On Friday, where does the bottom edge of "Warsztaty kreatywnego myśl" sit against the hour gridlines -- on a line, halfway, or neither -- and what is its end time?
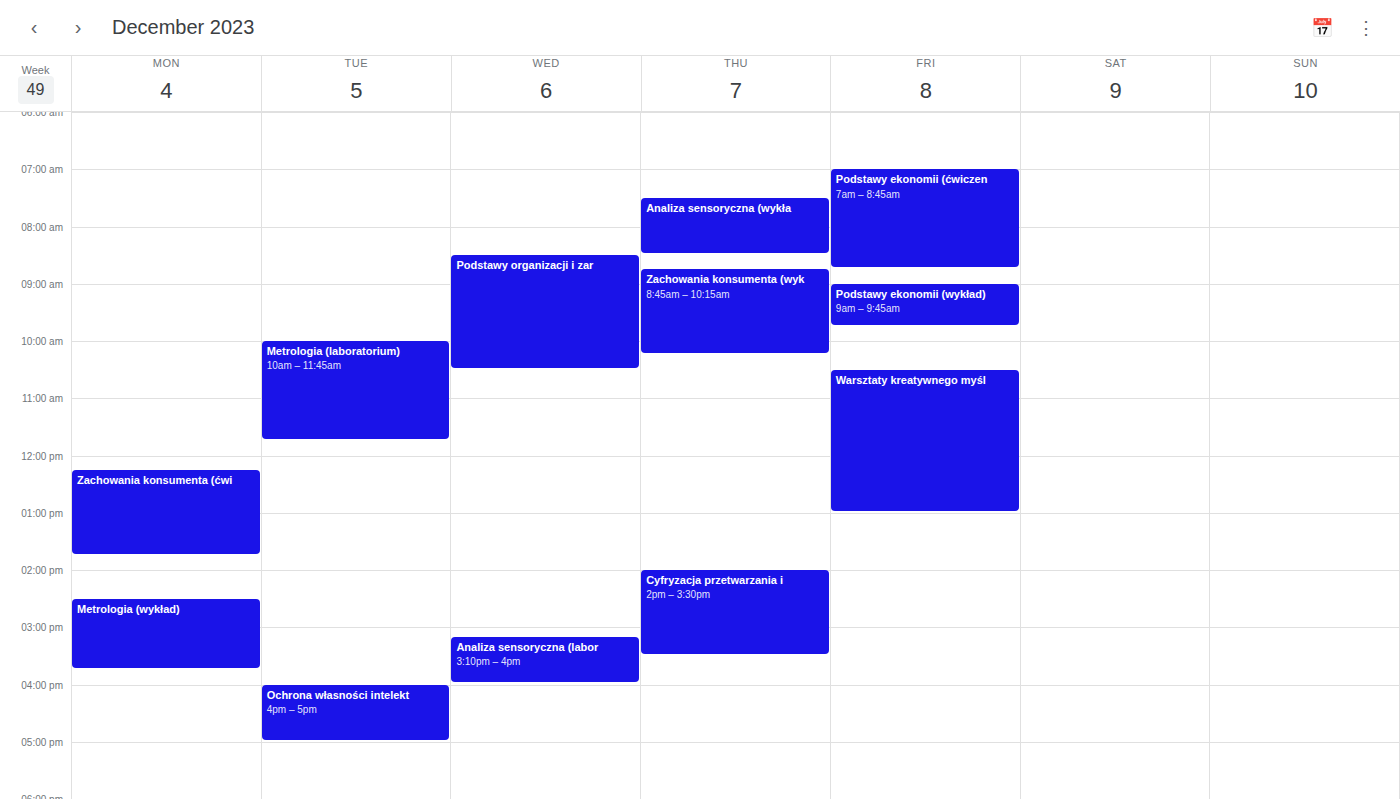
1:00 PM -- exactly on the 1 PM line.